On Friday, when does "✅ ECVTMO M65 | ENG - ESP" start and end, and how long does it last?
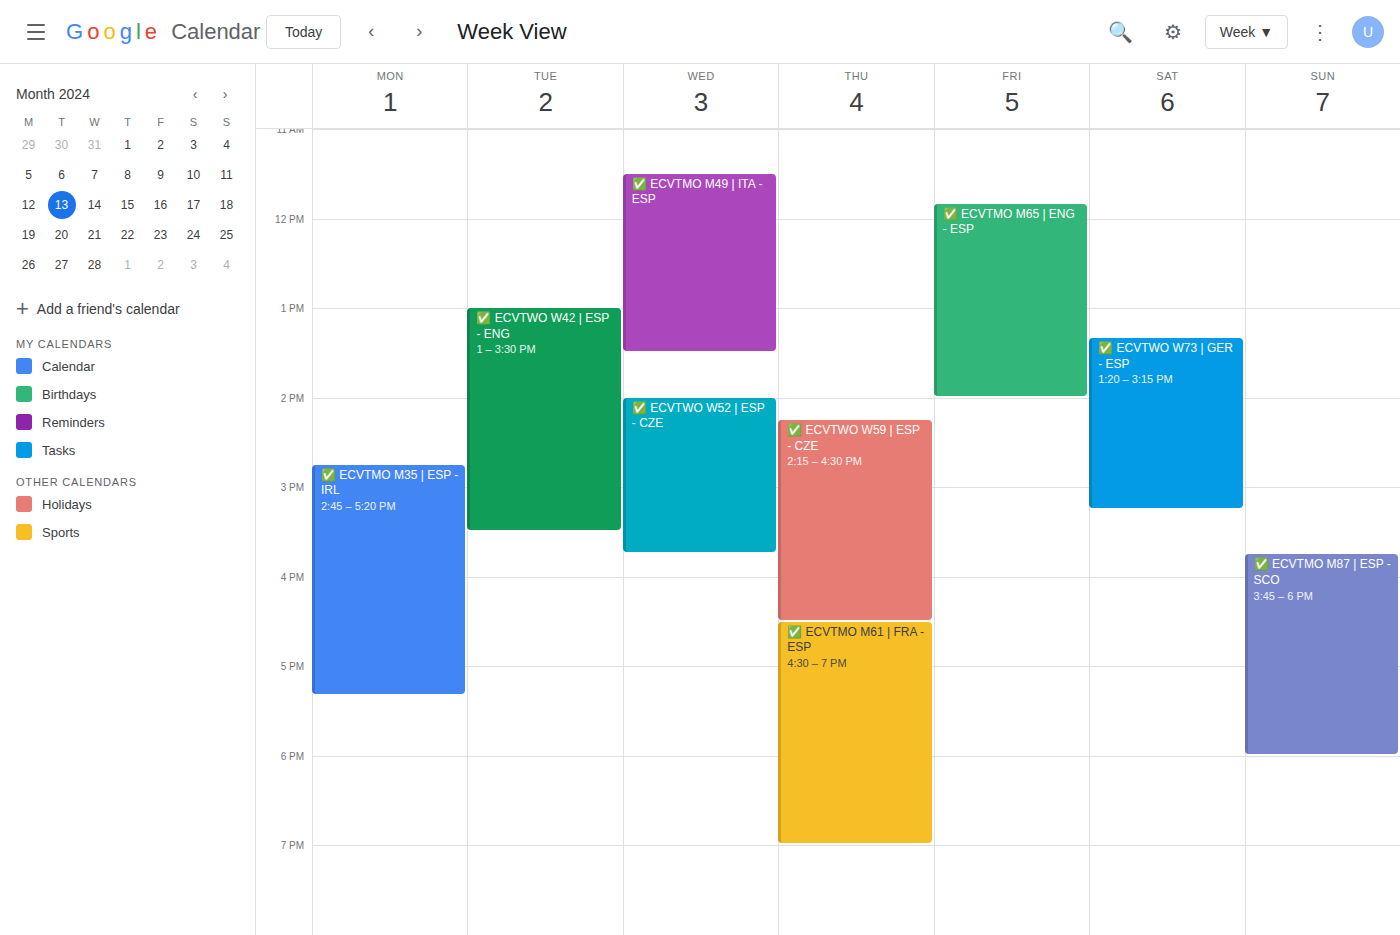
11:50 AM to 2:00 PM, 2 hours 10 minutes